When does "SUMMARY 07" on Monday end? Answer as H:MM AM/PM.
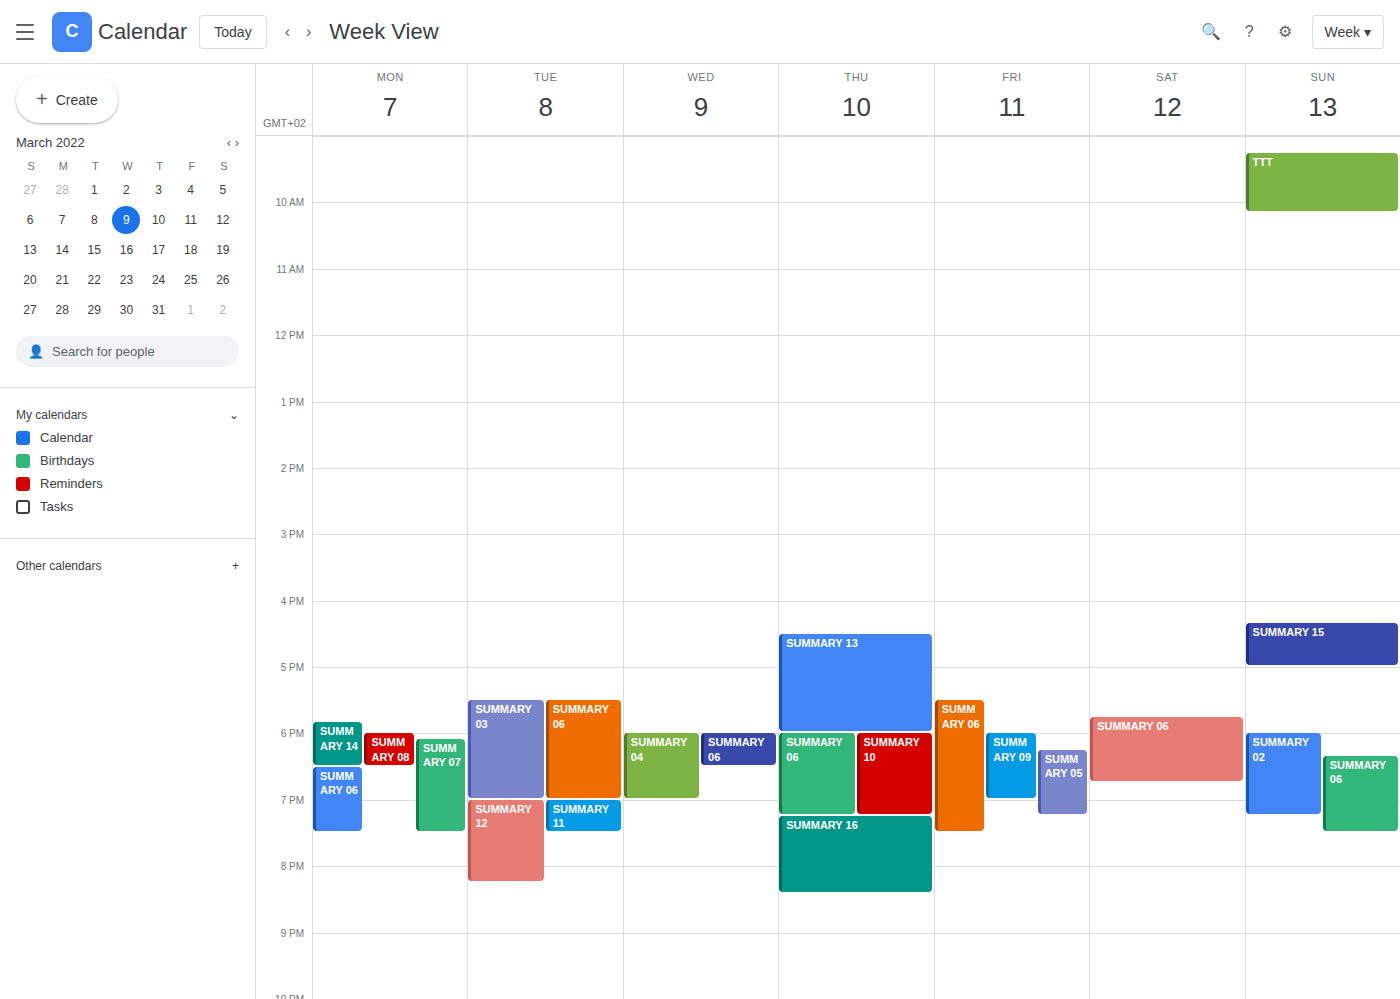
7:30 PM